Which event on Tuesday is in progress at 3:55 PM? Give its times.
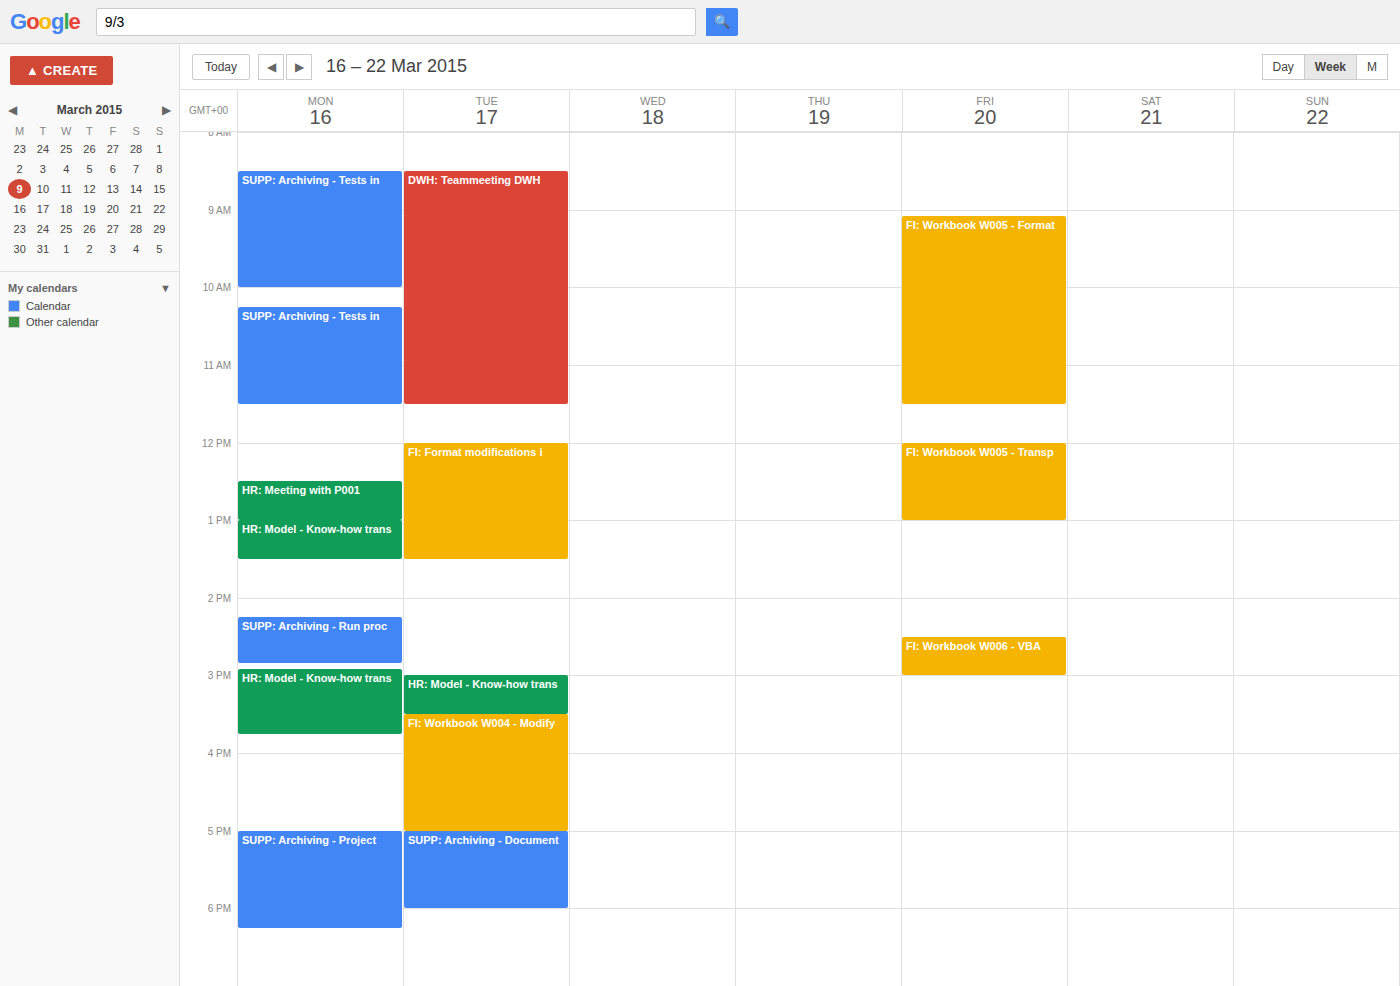
"FI: Workbook W004 - Modify", 3:30 PM to 5:00 PM